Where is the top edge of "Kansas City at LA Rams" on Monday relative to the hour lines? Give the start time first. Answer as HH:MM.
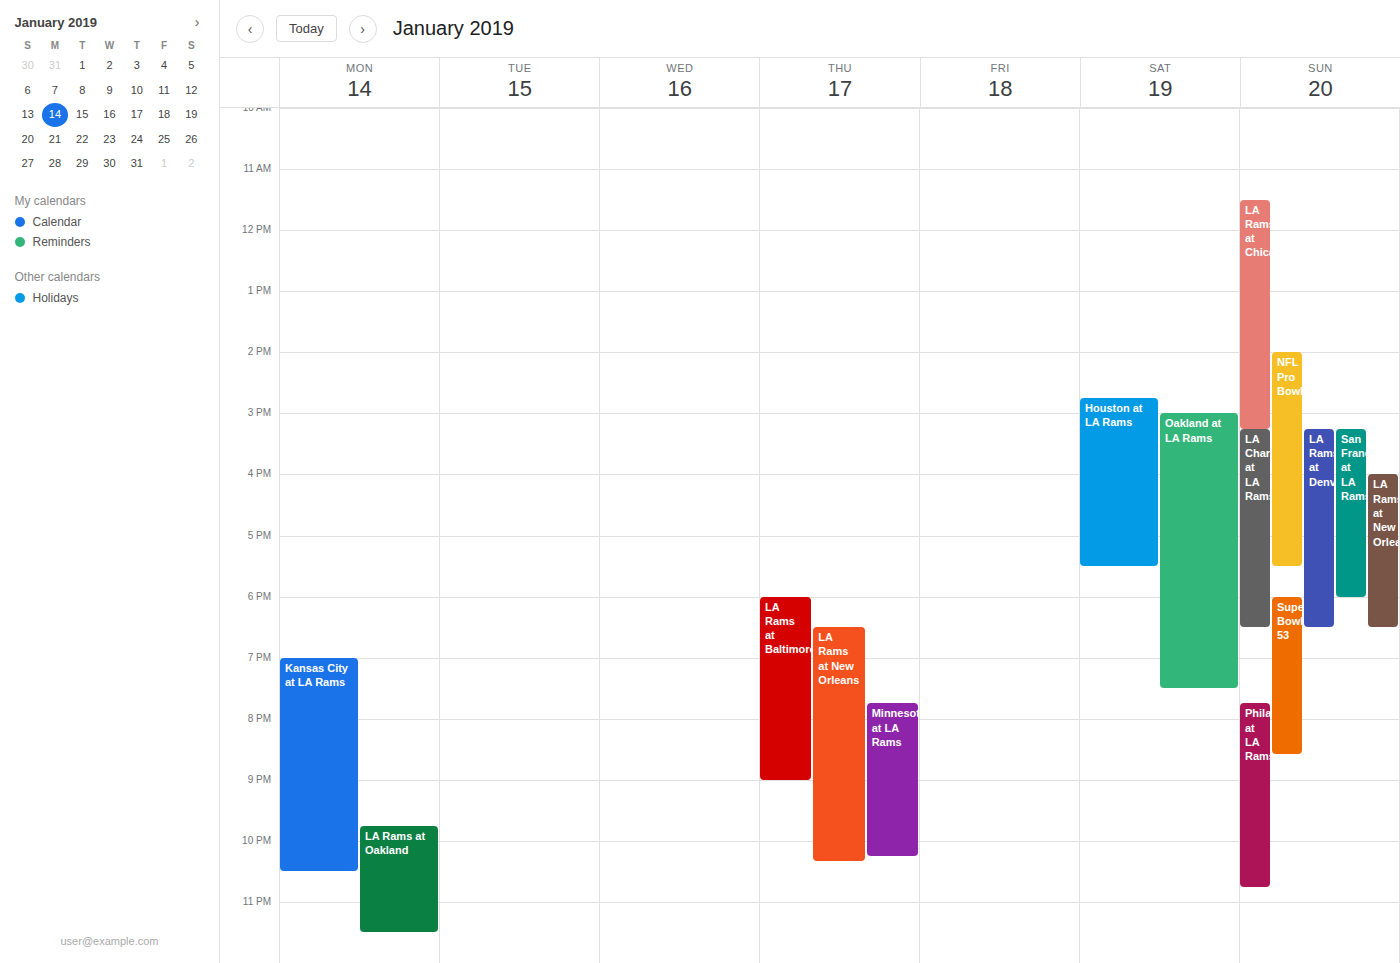
19:00 -- exactly on the 19:00 line.